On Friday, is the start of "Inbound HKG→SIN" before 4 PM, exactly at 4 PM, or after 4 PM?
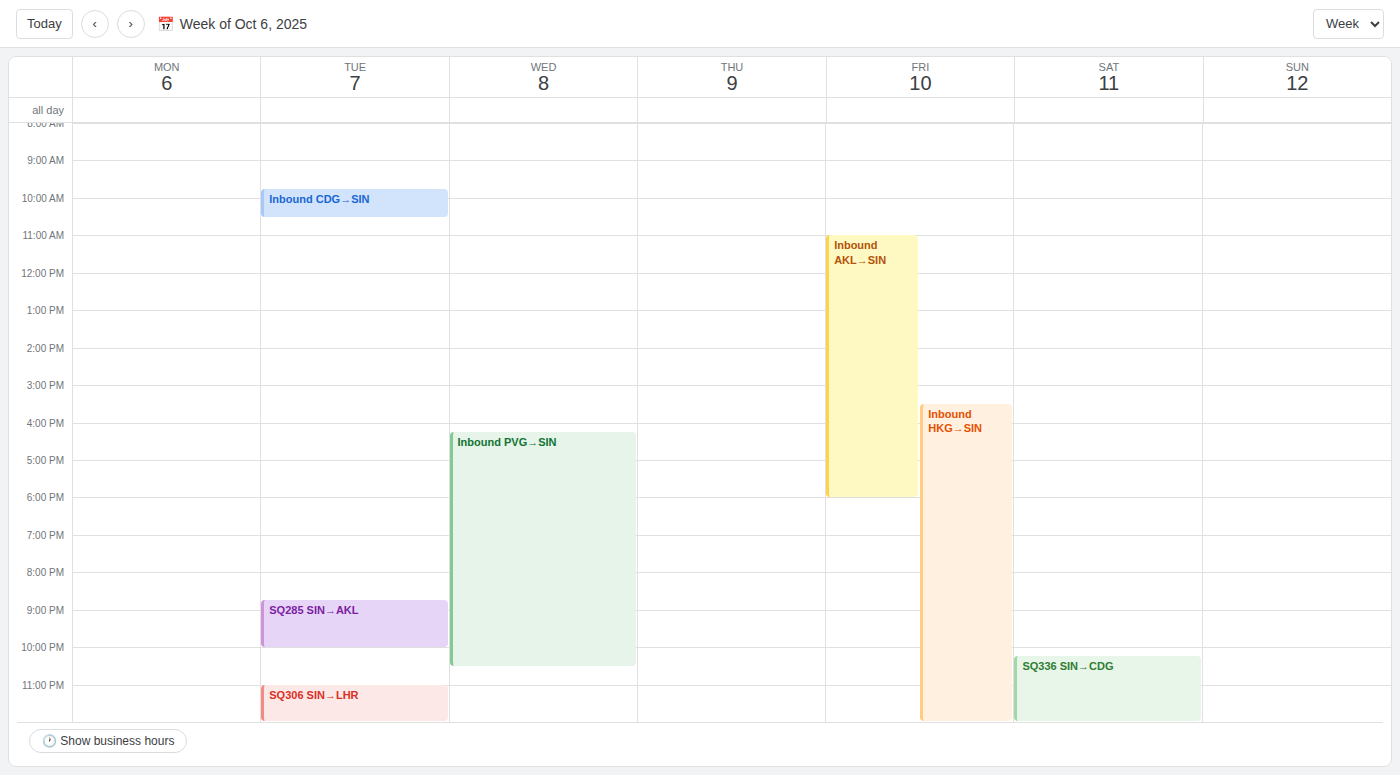
3:30 PM -- before 4 PM, 30 minutes above the 4 PM line.